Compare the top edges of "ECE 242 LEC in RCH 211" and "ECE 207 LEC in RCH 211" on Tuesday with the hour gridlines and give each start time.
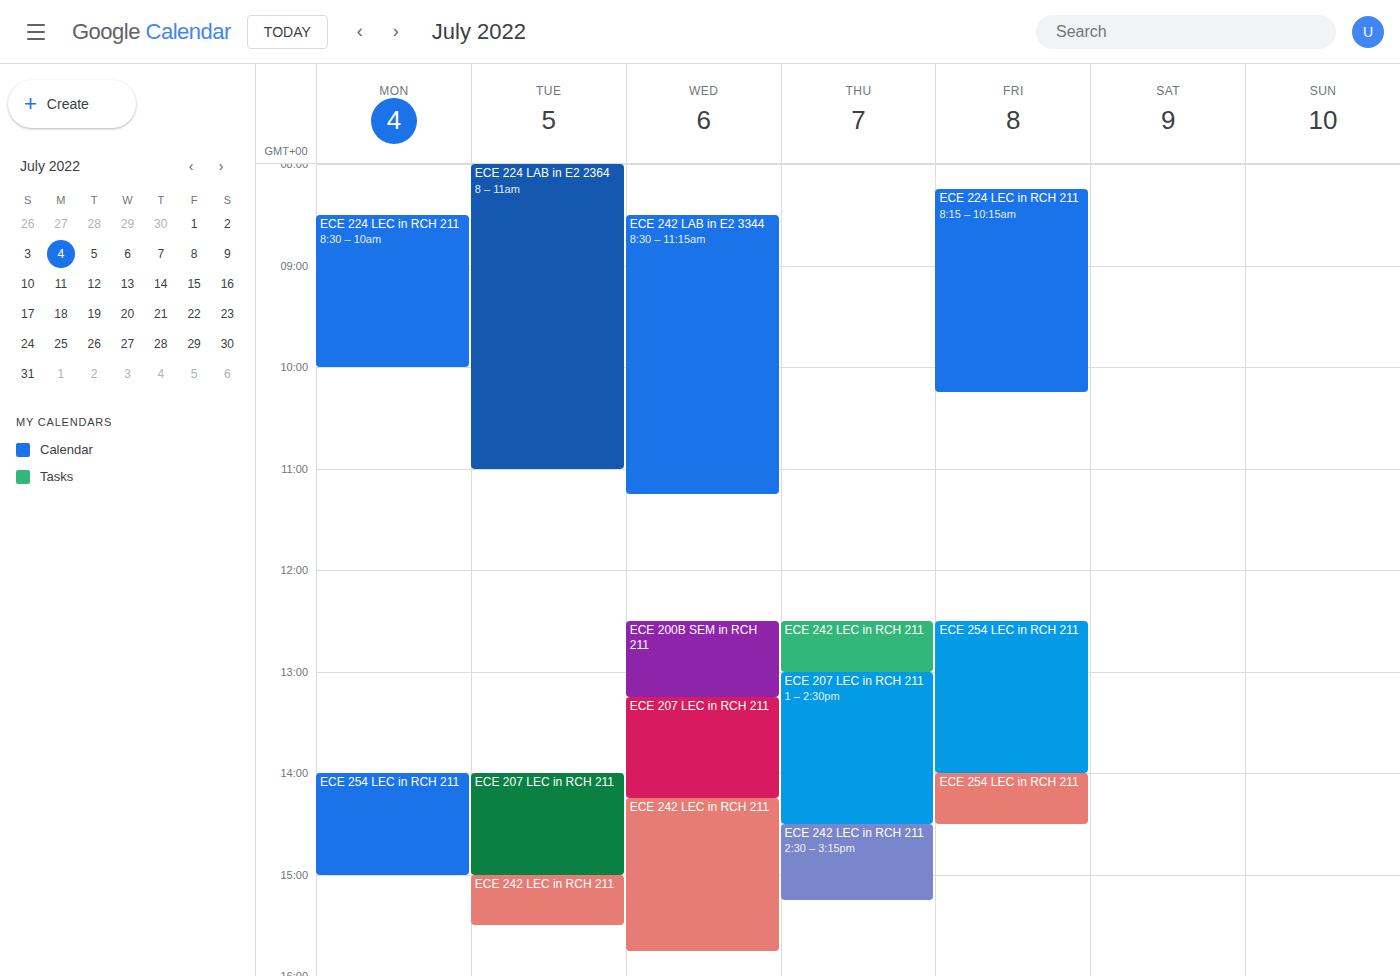
"ECE 242 LEC in RCH 211": 3:00 PM, exactly on the 3 PM line. "ECE 207 LEC in RCH 211": 2:00 PM, exactly on the 2 PM line.